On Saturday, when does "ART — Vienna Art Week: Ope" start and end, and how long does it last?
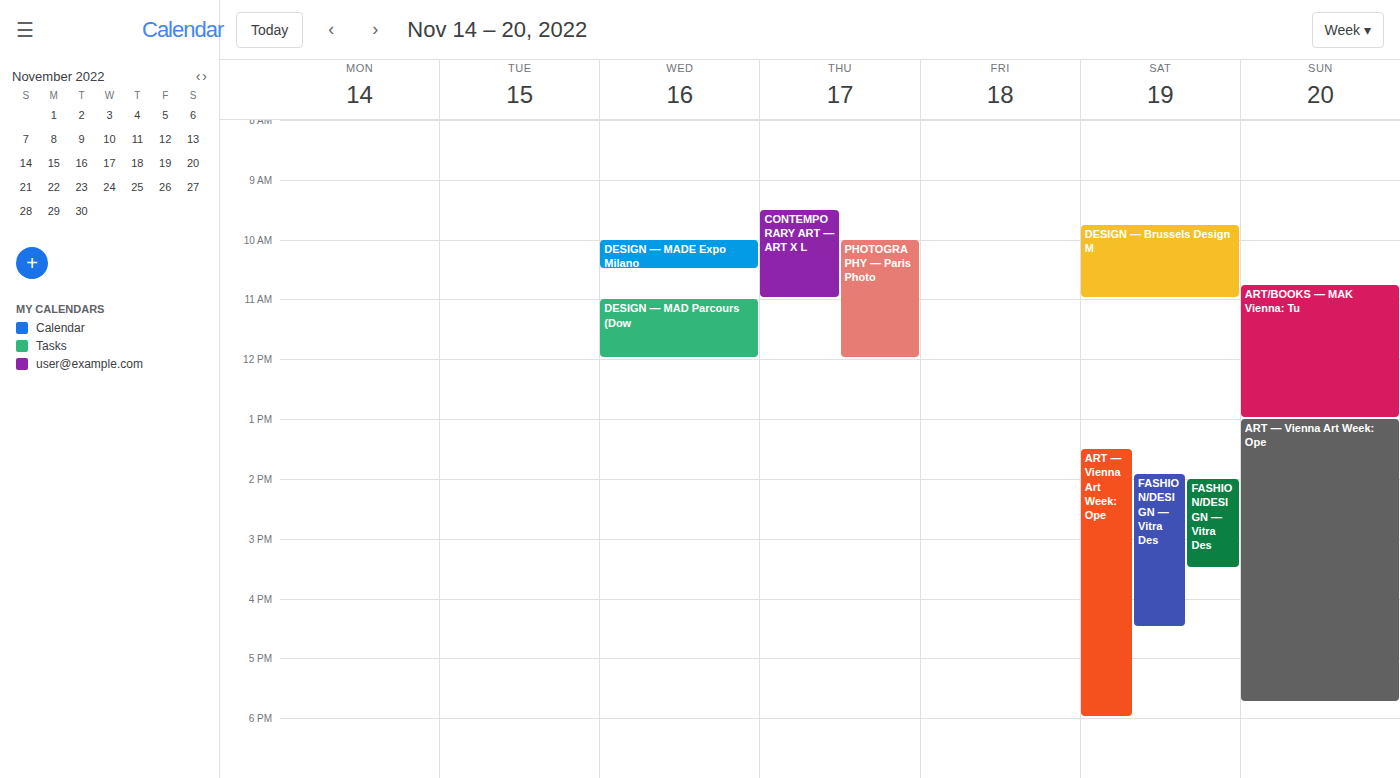
1:30 PM to 6:00 PM, 4 hours 30 minutes